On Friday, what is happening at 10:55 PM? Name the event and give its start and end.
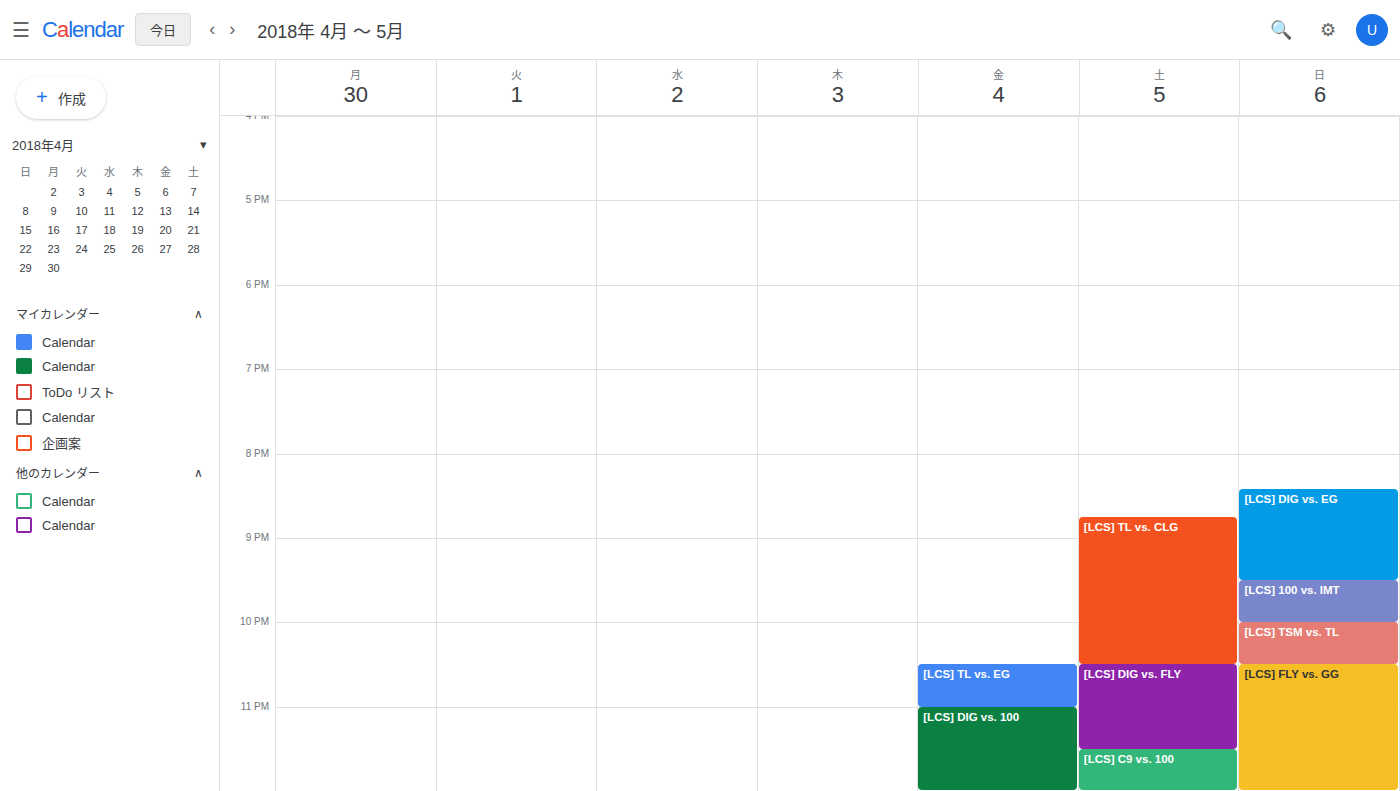
"[LCS] TL vs. EG", 10:30 PM to 11:00 PM